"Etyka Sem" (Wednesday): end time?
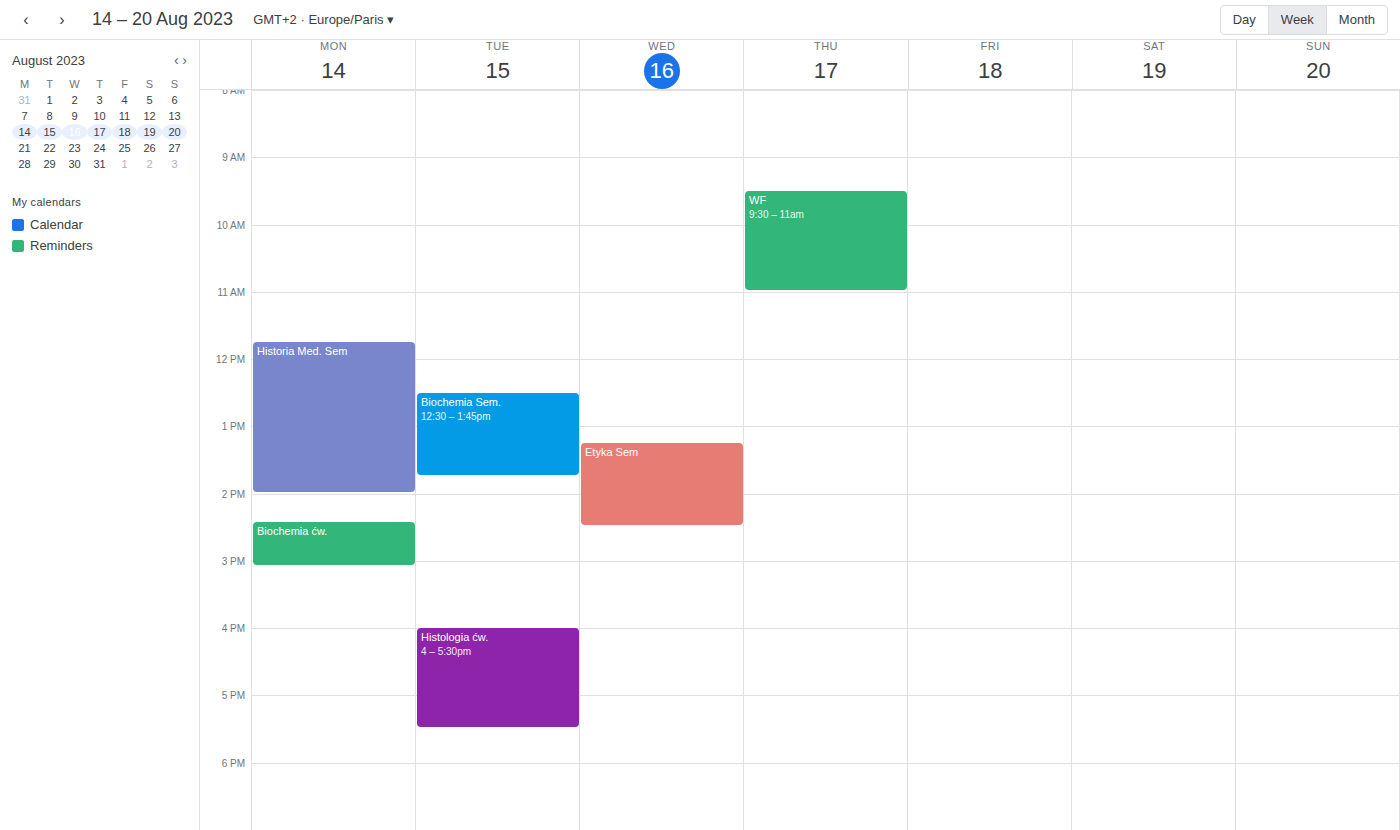
14:30